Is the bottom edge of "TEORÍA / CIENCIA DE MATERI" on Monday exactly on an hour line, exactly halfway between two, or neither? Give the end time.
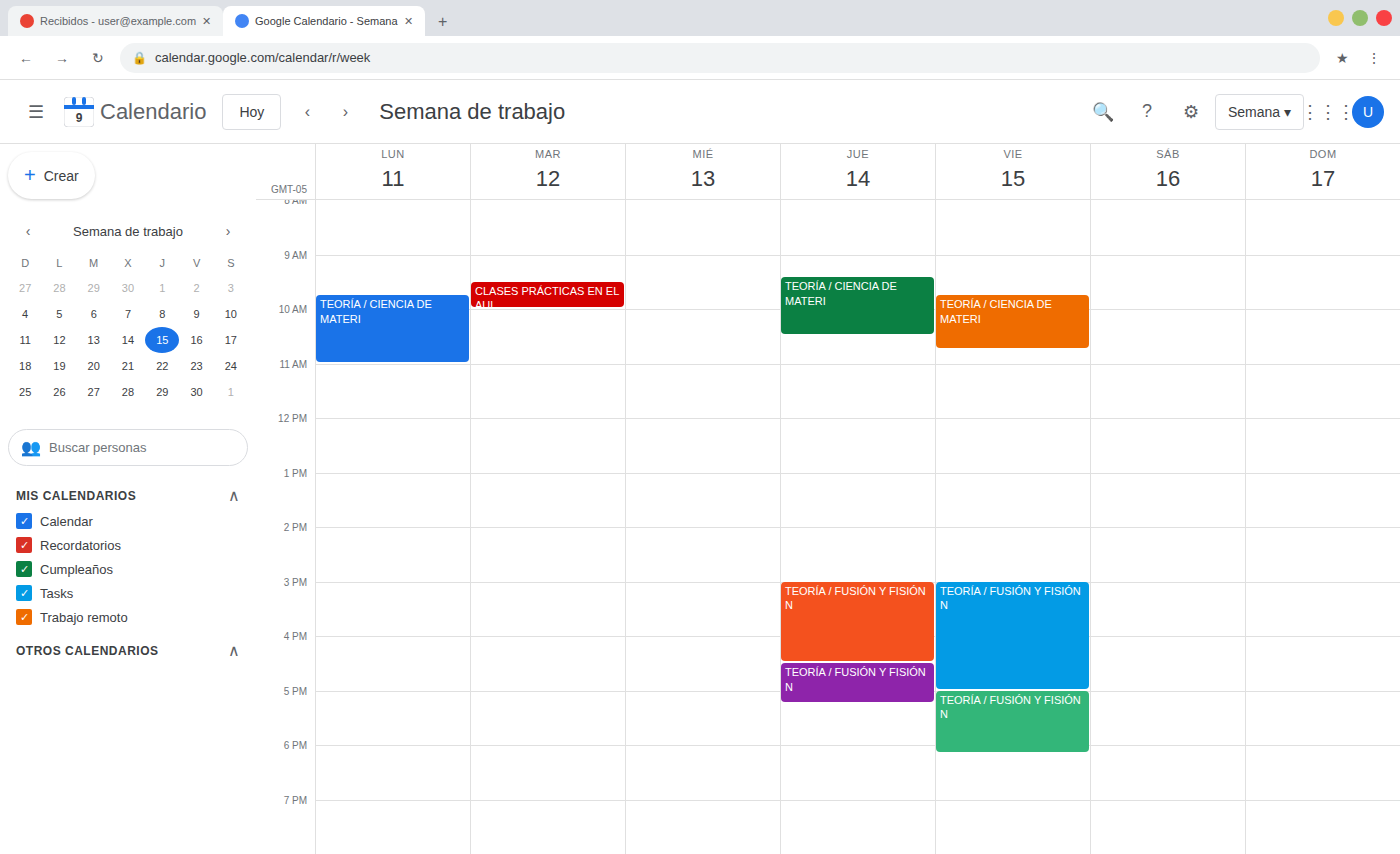
11:00 AM -- exactly on the 11 AM line.